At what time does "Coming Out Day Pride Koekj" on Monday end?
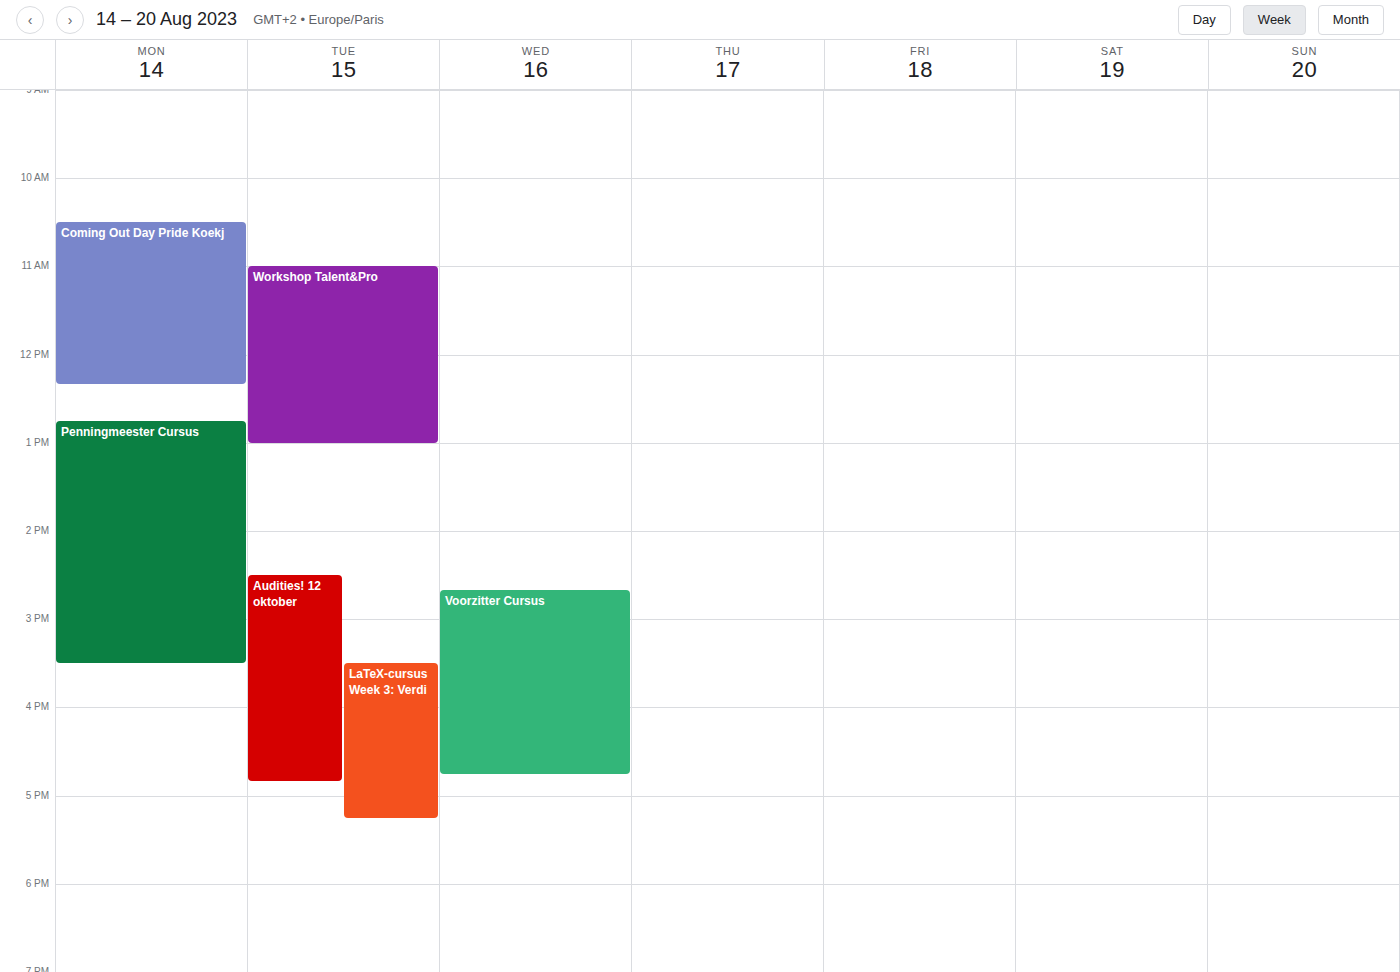
12:20 PM